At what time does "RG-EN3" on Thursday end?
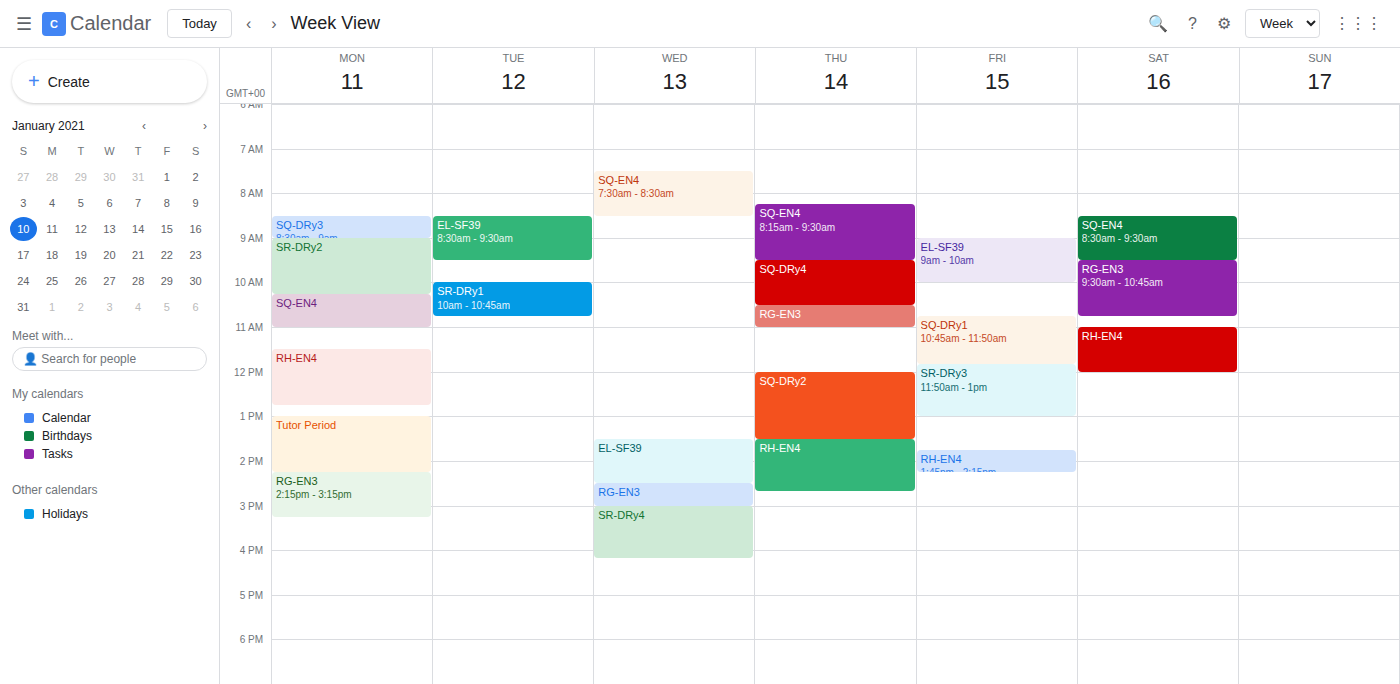
11:00 AM